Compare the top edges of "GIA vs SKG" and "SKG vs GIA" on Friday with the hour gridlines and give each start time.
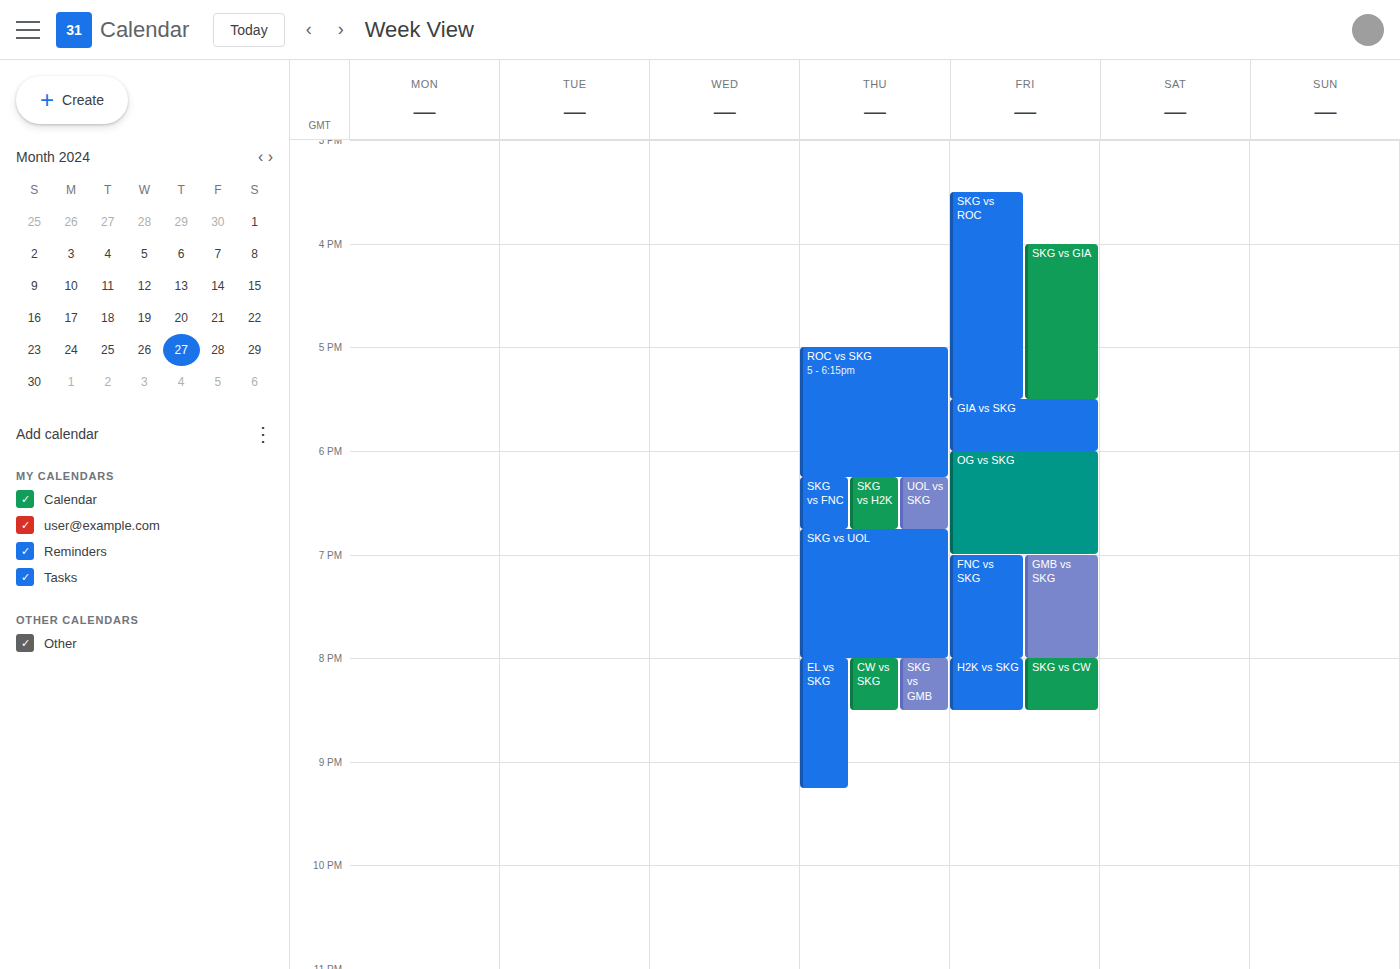
"GIA vs SKG": 17:30, halfway between the 17:00 and 18:00 lines. "SKG vs GIA": 16:00, exactly on the 16:00 line.